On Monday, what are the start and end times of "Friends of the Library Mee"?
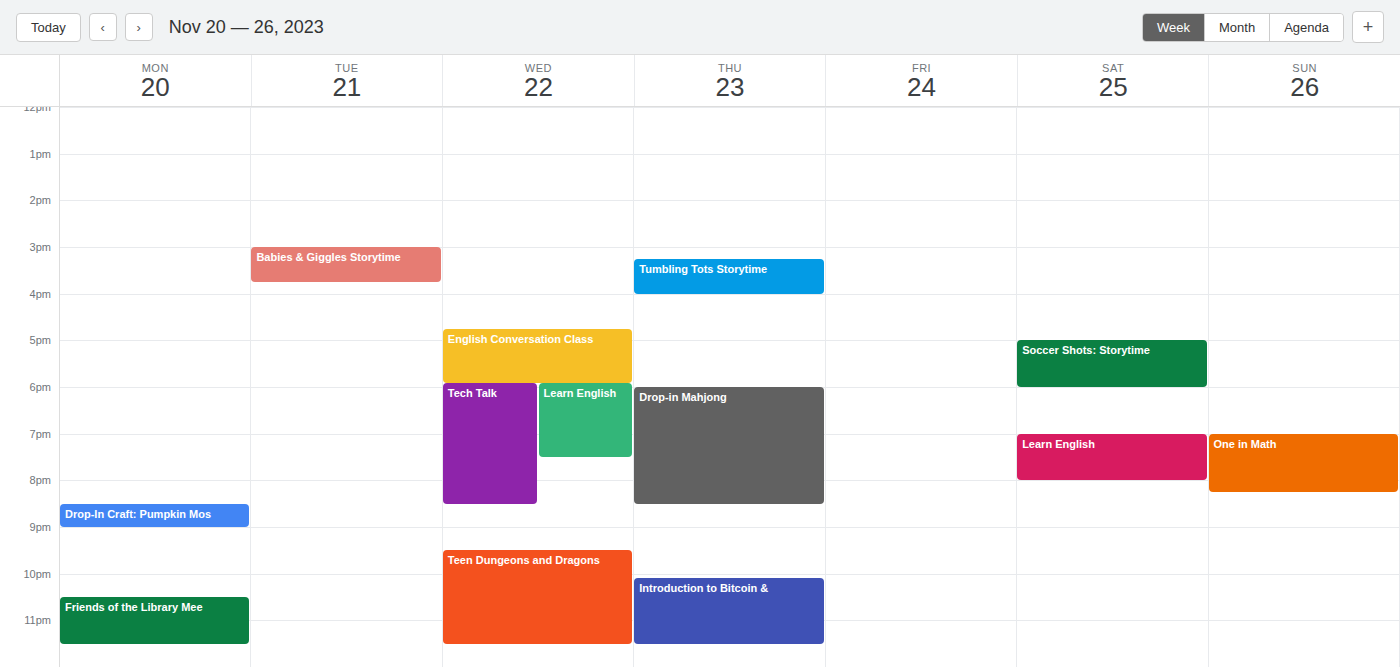
10:30 PM to 11:30 PM